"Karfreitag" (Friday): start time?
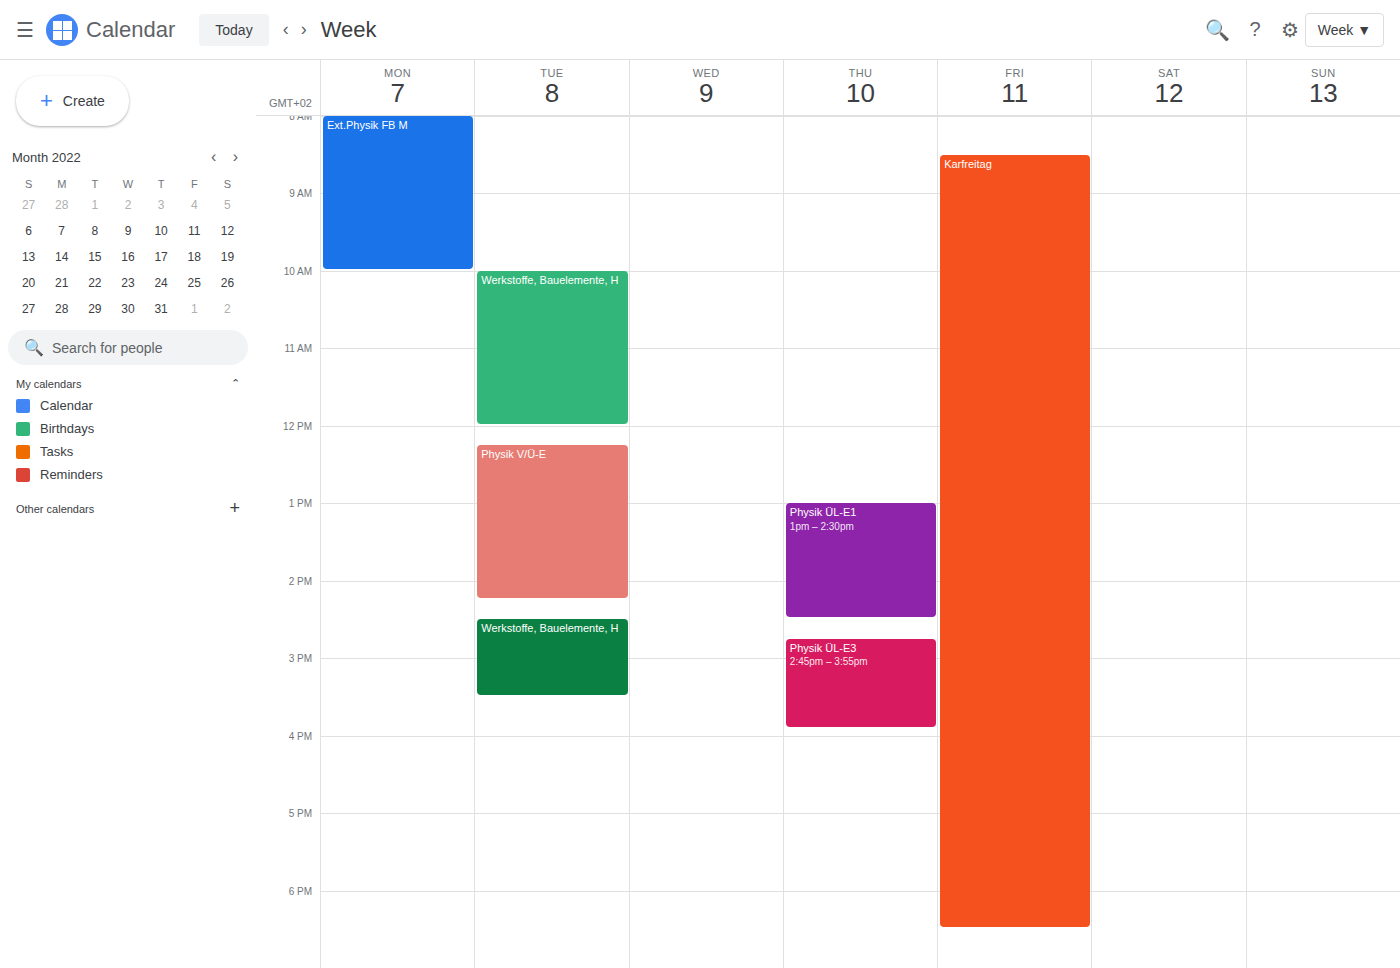
8:30 AM